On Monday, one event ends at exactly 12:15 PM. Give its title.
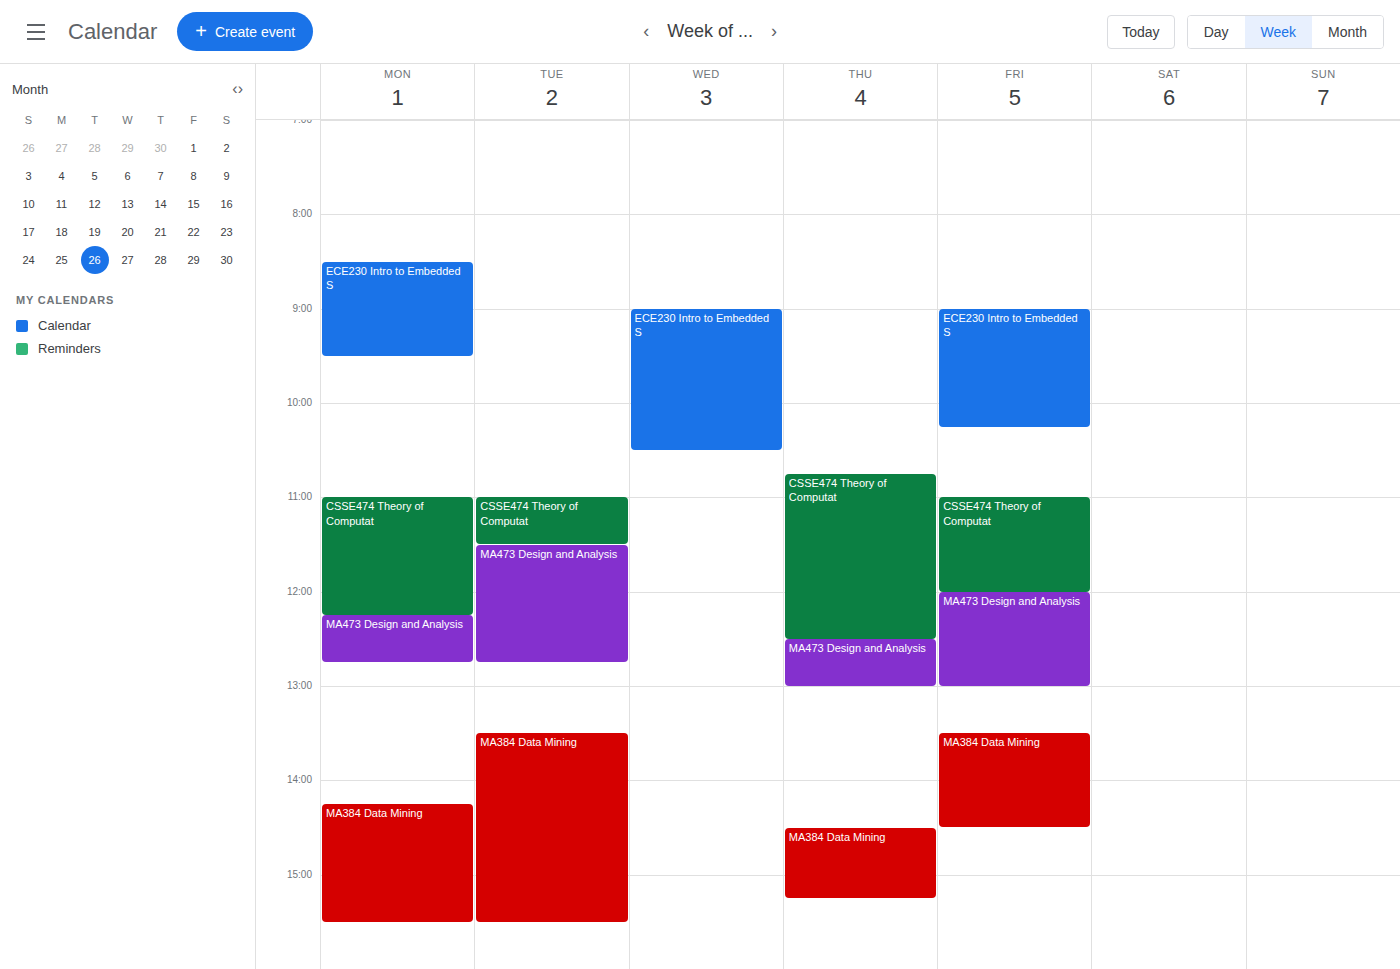
"CSSE474 Theory of Computat"